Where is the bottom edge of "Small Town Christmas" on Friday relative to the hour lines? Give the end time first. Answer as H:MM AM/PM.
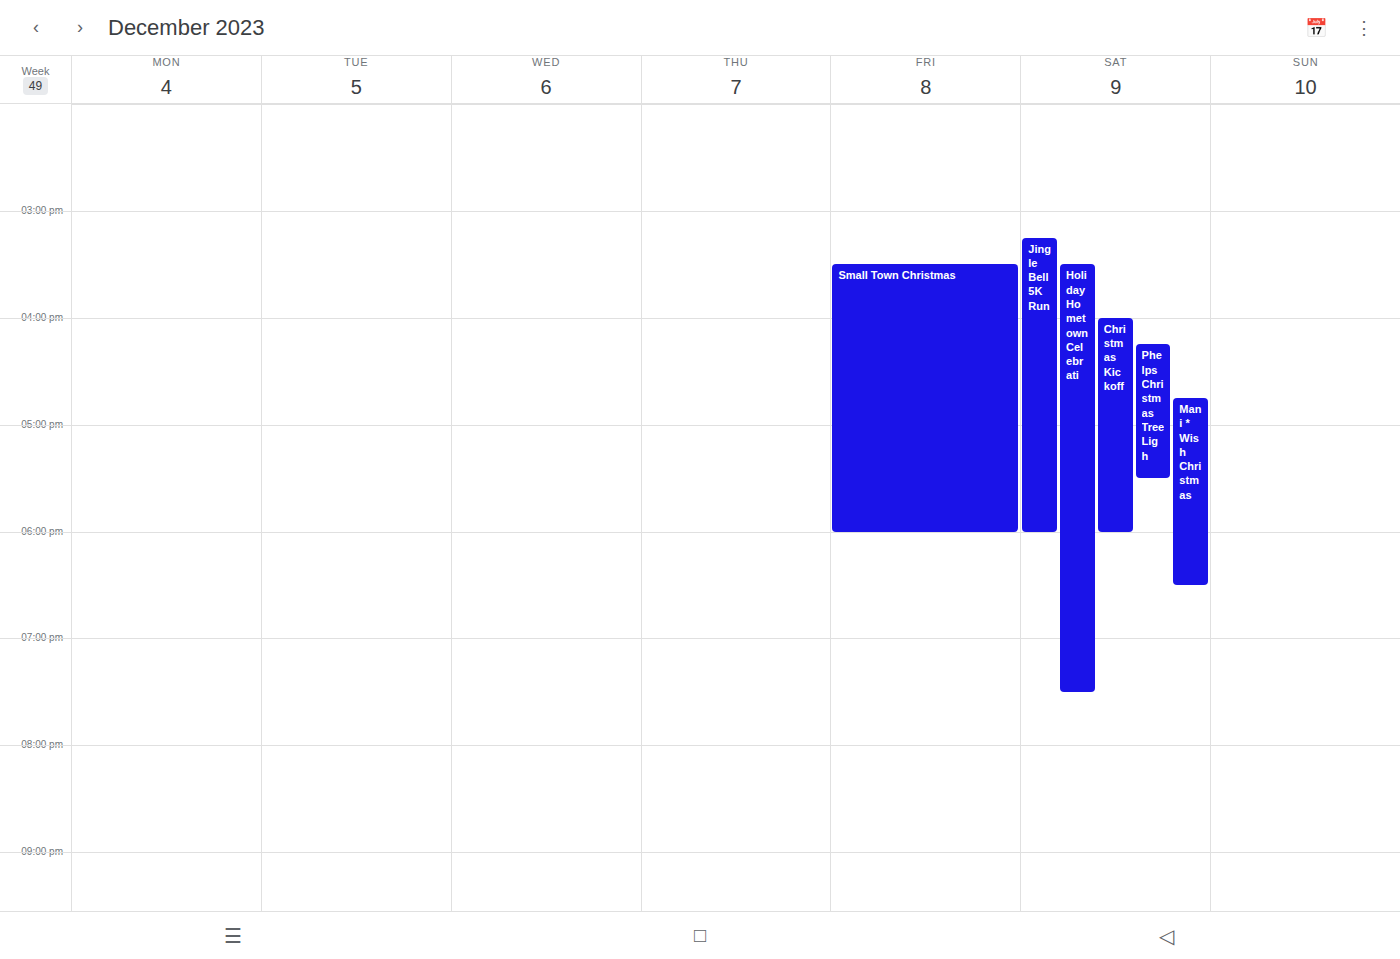
6:00 PM -- exactly on the 6 PM line.